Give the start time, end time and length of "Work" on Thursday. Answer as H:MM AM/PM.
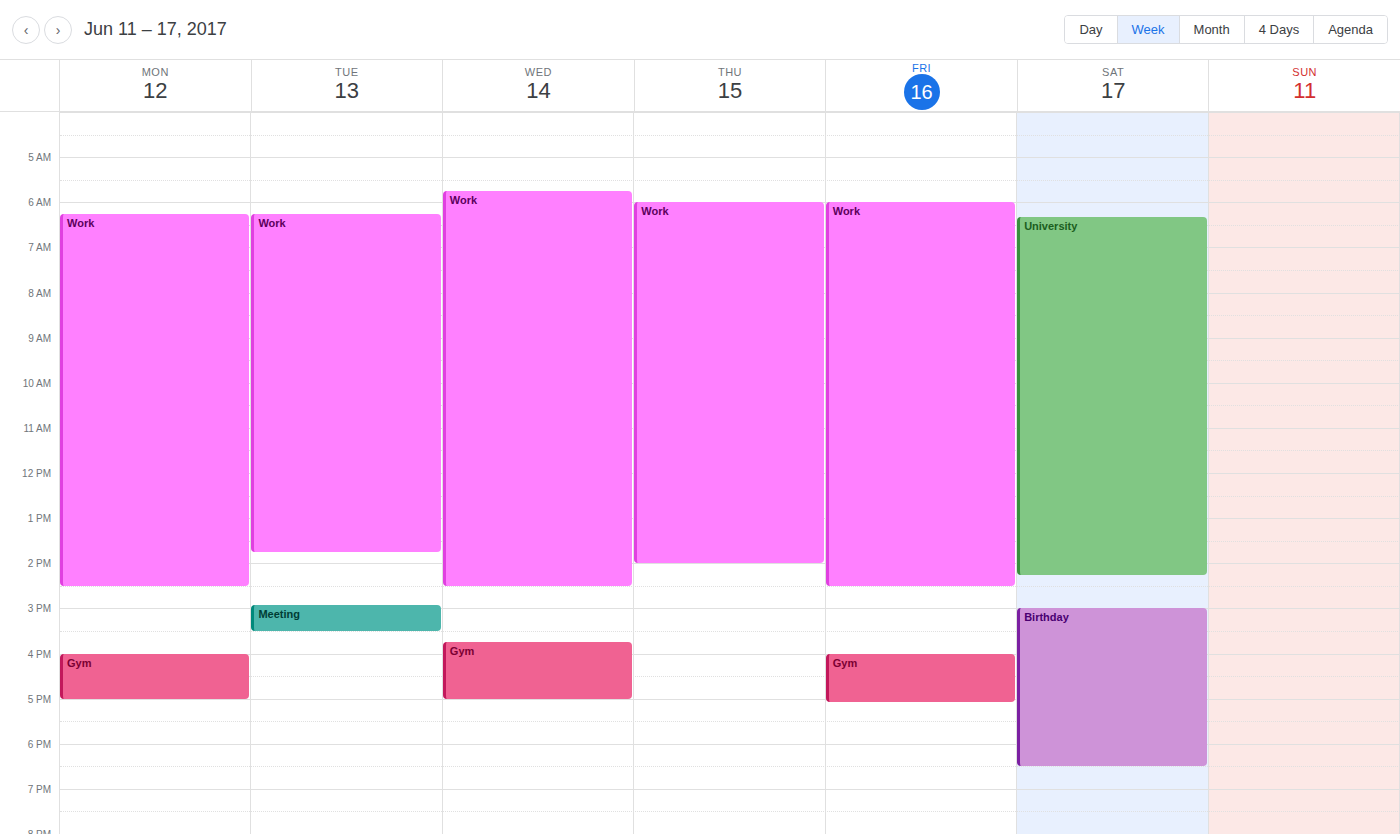
6:00 AM to 2:00 PM, 8 hours